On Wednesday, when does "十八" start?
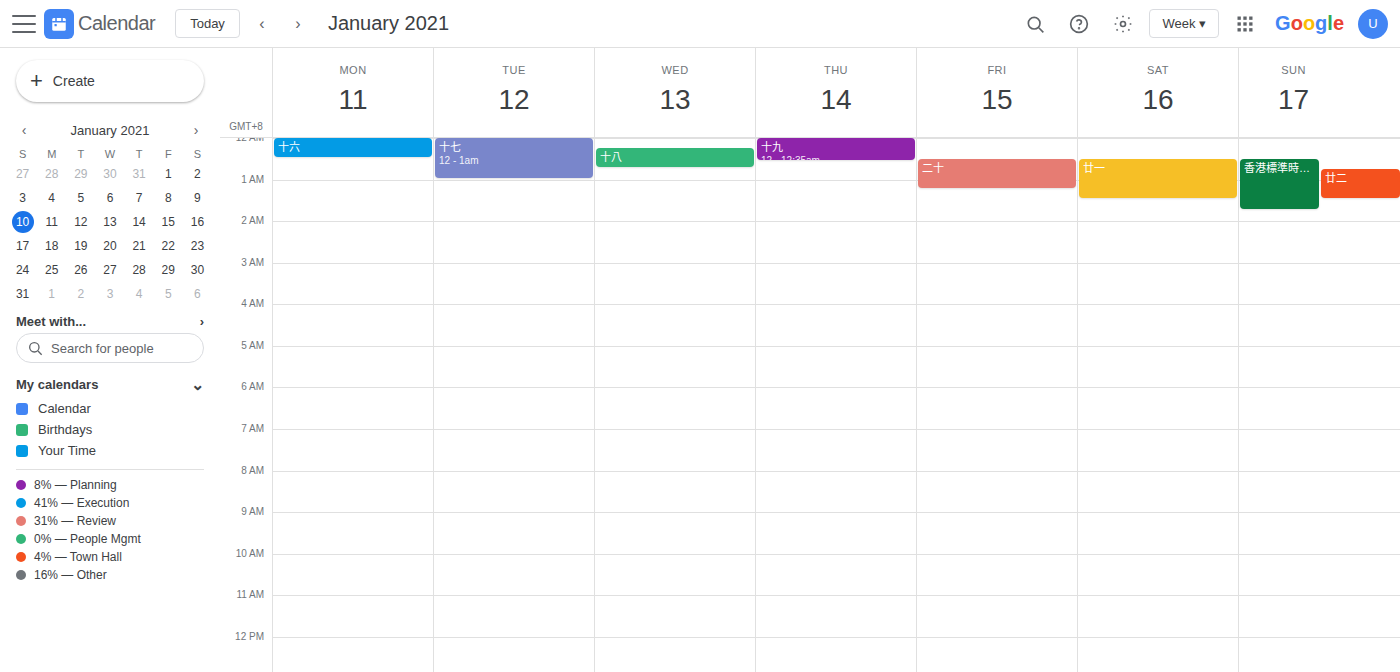
12:15 AM